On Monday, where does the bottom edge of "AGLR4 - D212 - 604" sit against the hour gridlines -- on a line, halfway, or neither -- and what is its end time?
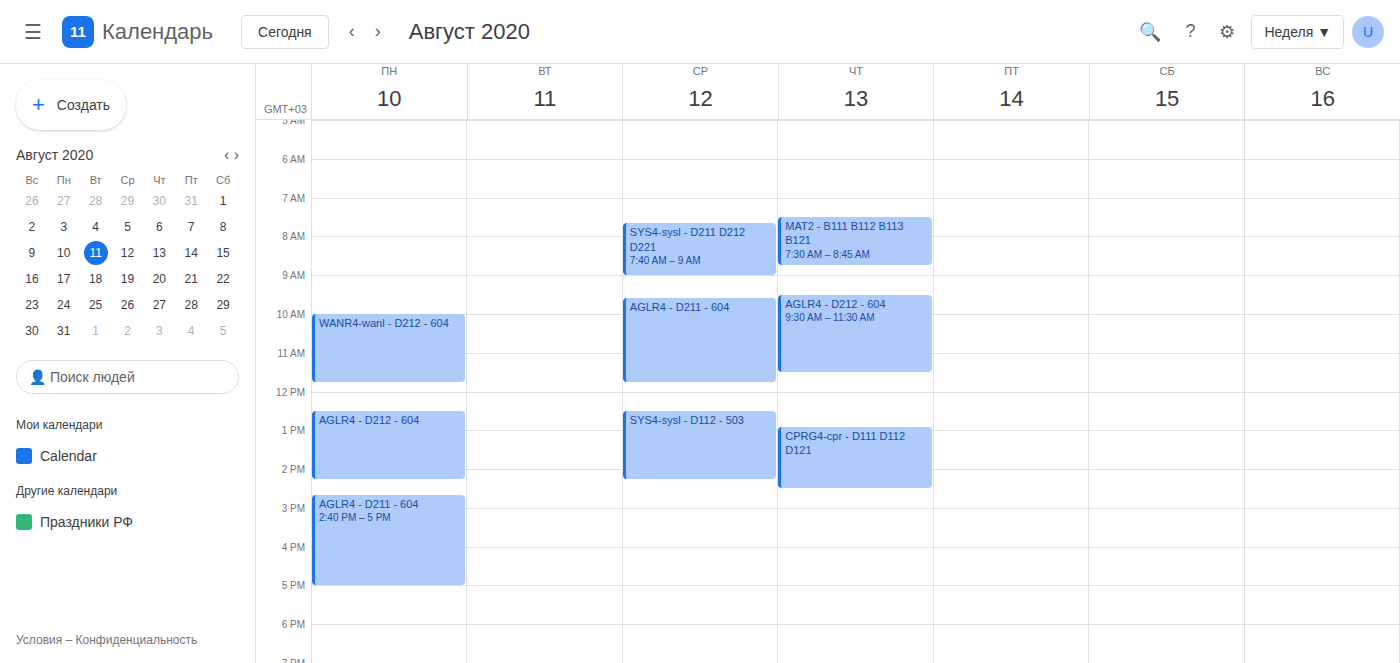
2:15 PM -- neither: a quarter of the way from the 2 PM line to the 3 PM line.